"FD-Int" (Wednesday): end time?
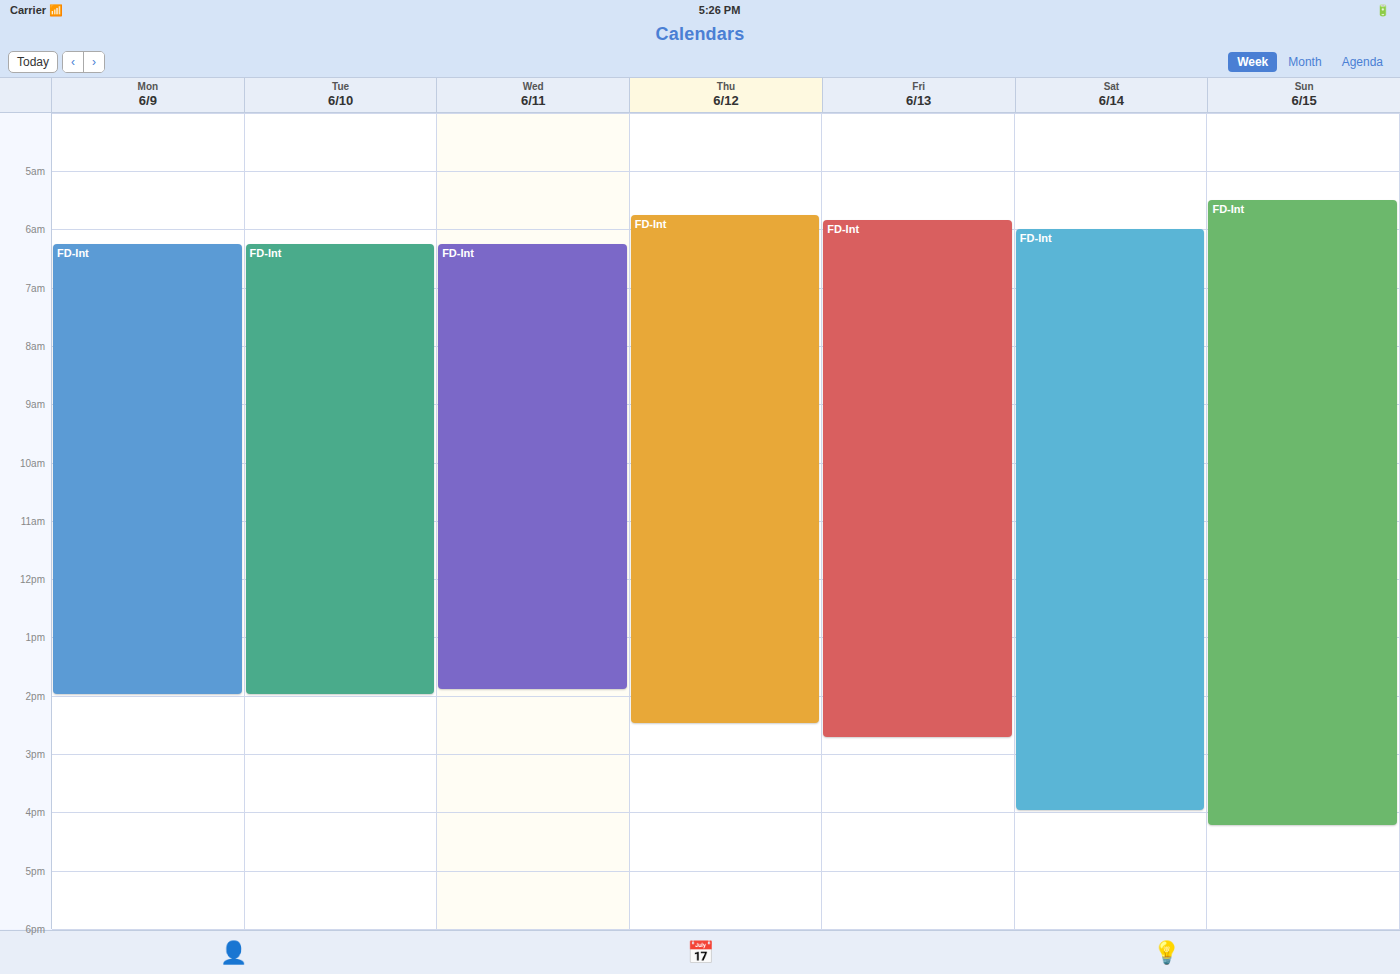
1:55 PM